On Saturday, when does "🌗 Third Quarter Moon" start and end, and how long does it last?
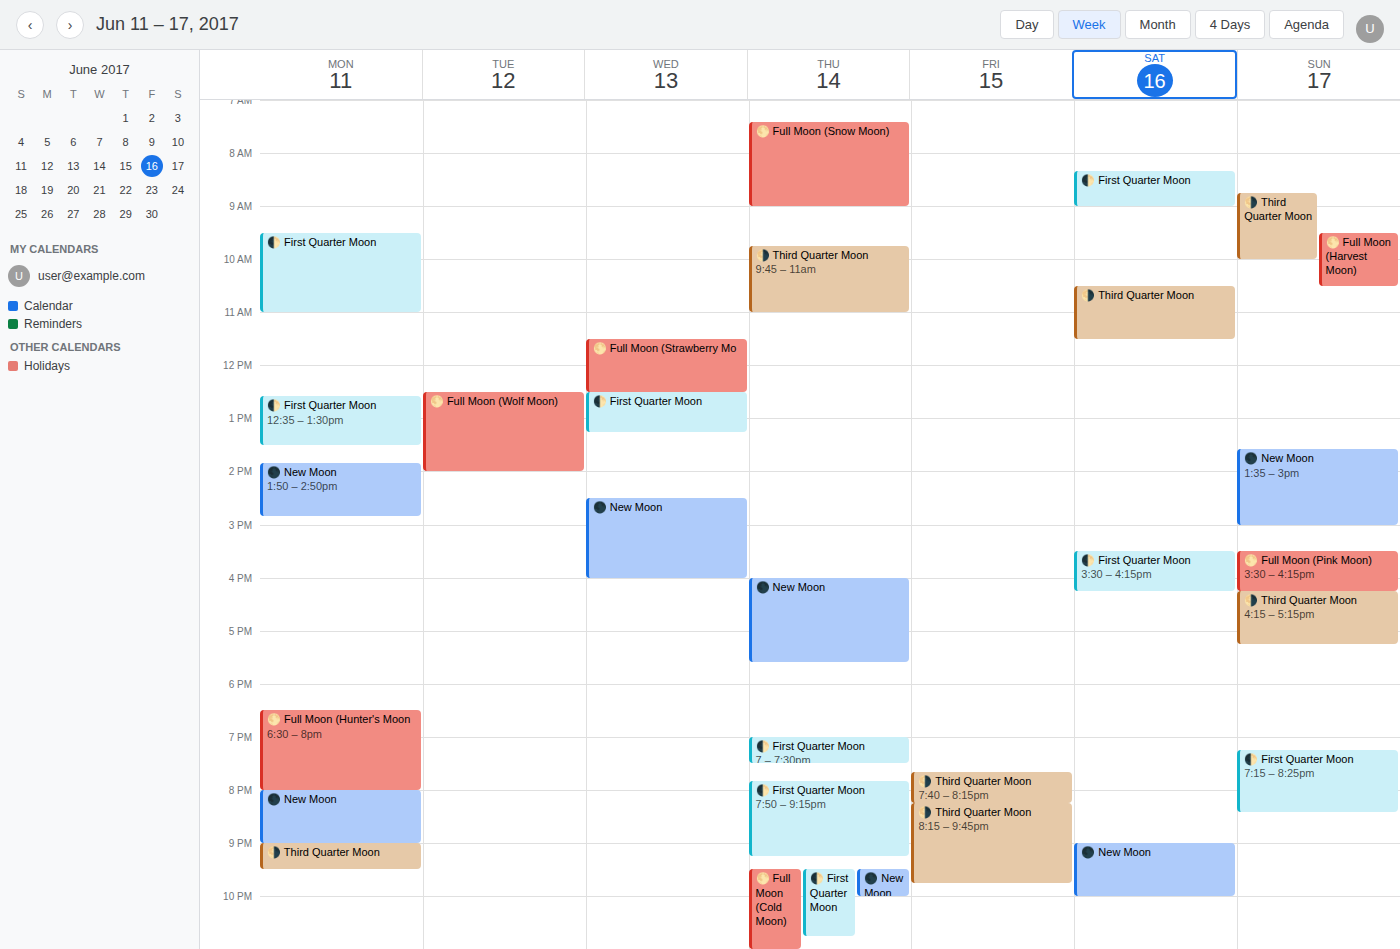
10:30 AM to 11:30 AM, 1 hour